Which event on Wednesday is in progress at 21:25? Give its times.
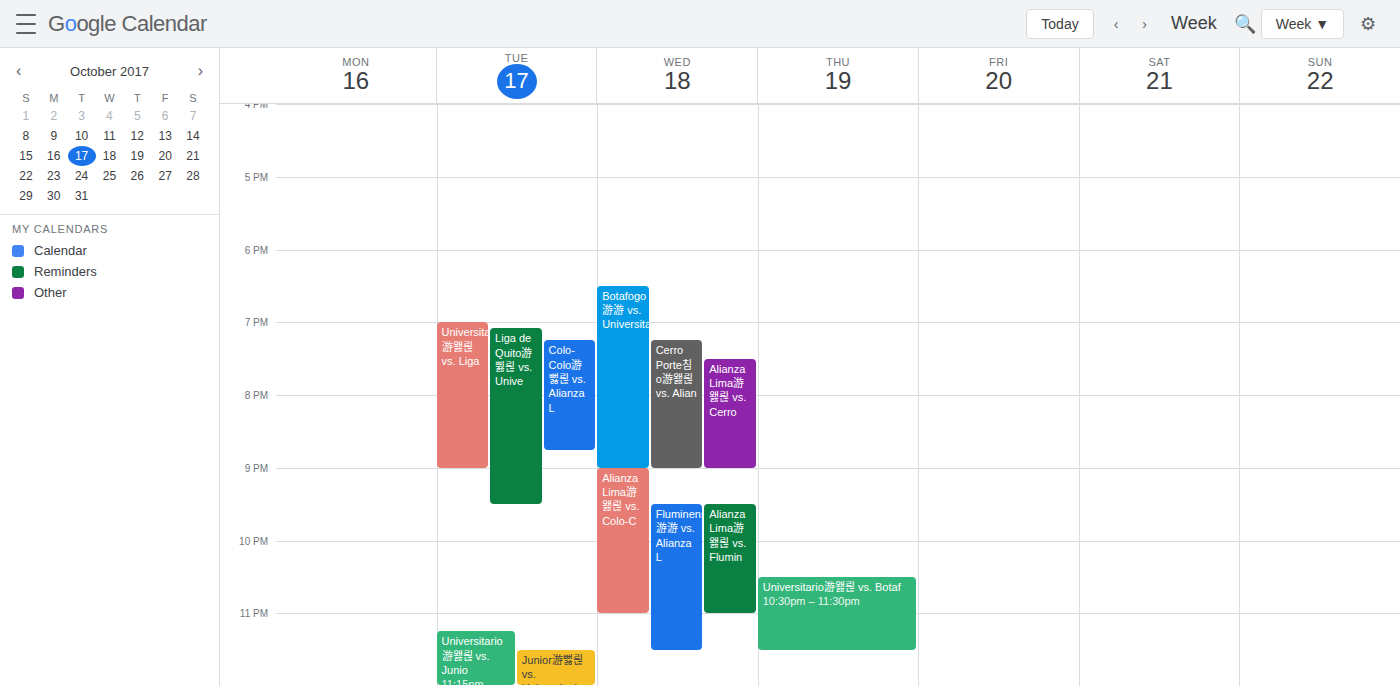
"Alianza Lima游왫릖 vs. Colo-C", 21:00 to 23:00